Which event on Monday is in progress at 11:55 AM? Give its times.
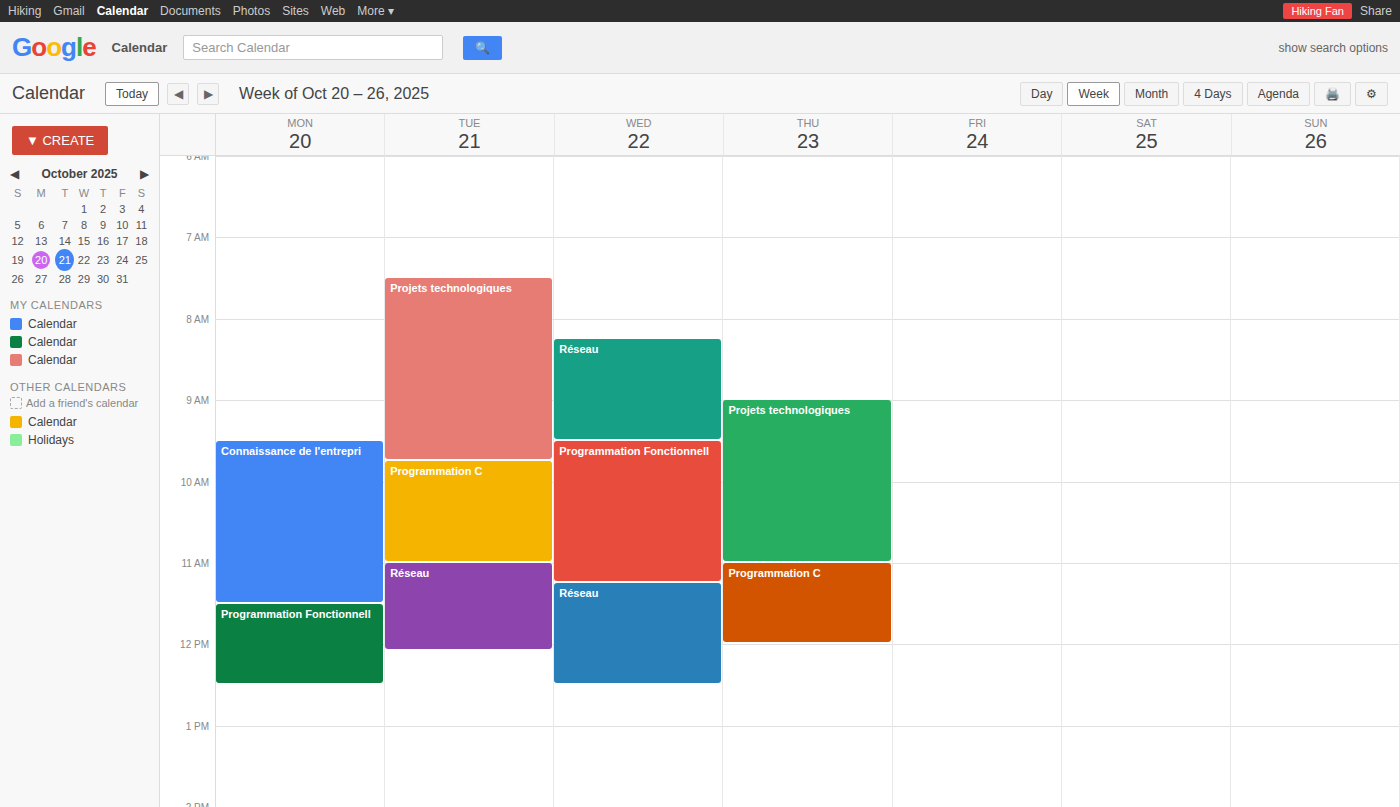
"Programmation Fonctionnell", 11:30 AM to 12:30 PM